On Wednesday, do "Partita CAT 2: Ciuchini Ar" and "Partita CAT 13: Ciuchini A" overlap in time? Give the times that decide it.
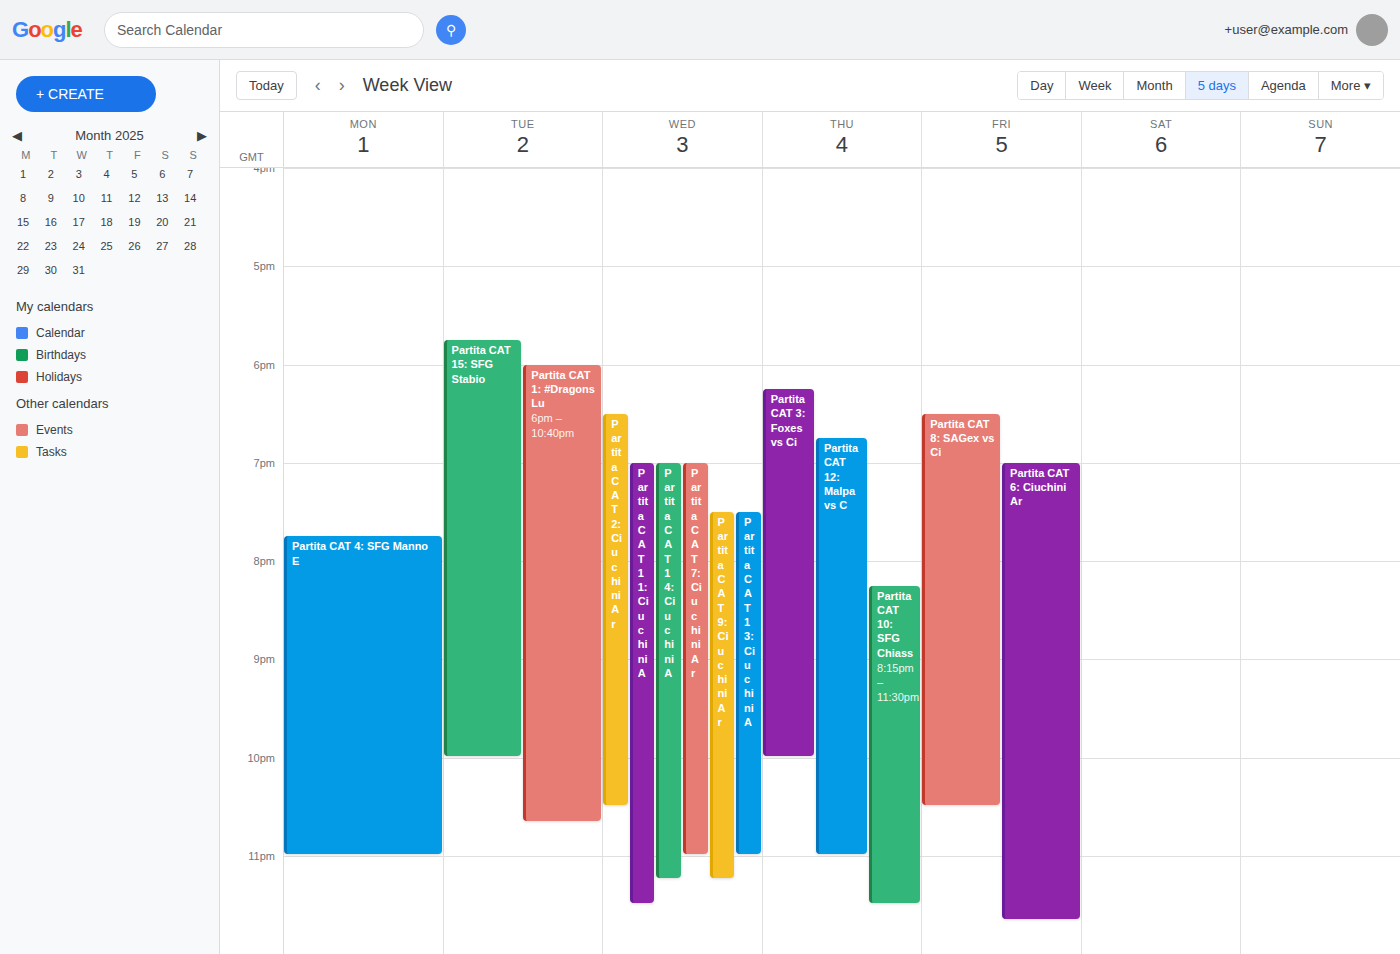
"Partita CAT 13: Ciuchini A" starts at 7:30 PM, before "Partita CAT 2: Ciuchini Ar" ends at 10:30 PM -- they overlap.